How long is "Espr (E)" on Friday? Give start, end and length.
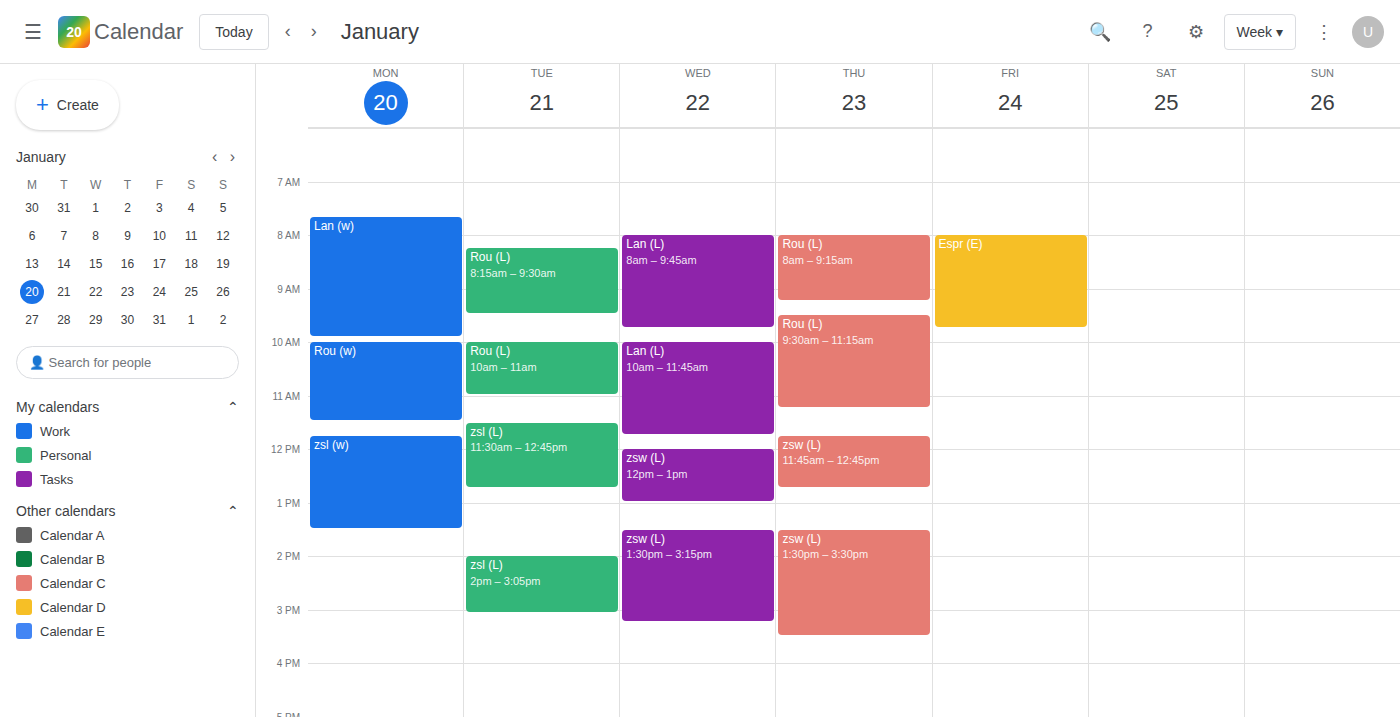
8:00 AM to 9:45 AM, 1 hour 45 minutes